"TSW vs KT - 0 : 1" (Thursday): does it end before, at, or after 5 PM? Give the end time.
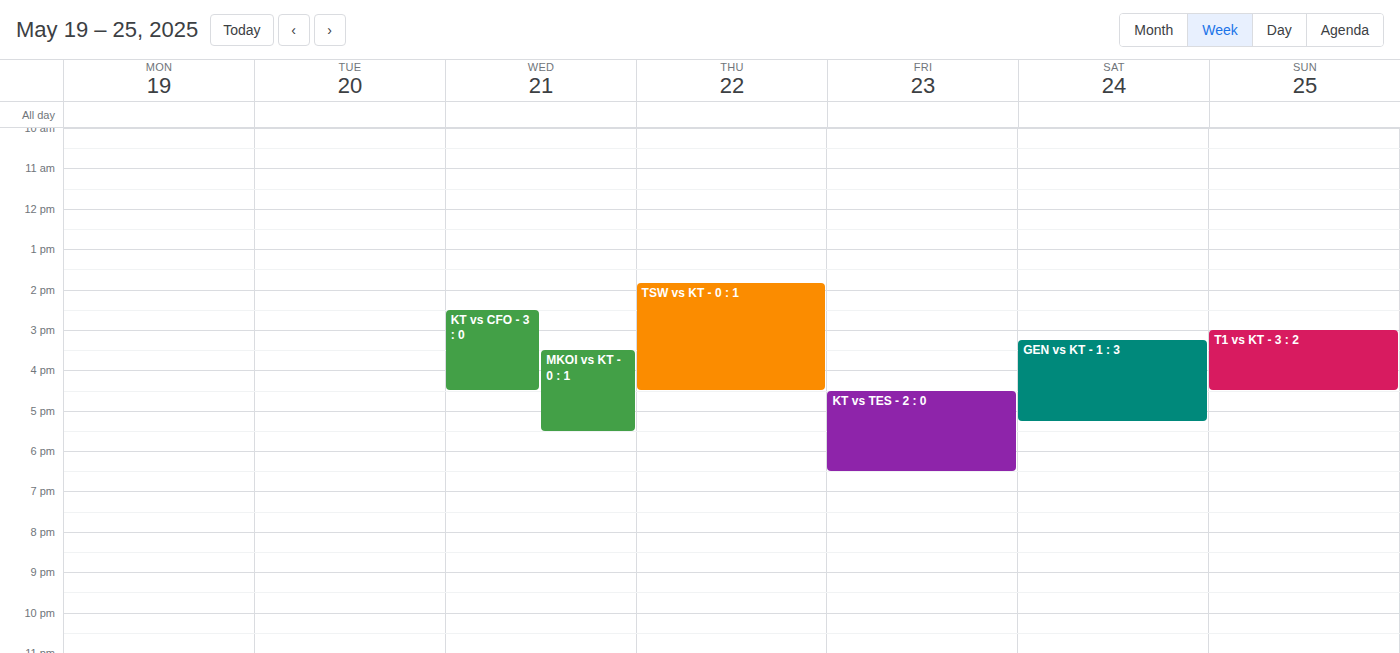
4:30 PM -- before 5 PM, 30 minutes above the 5 PM line.